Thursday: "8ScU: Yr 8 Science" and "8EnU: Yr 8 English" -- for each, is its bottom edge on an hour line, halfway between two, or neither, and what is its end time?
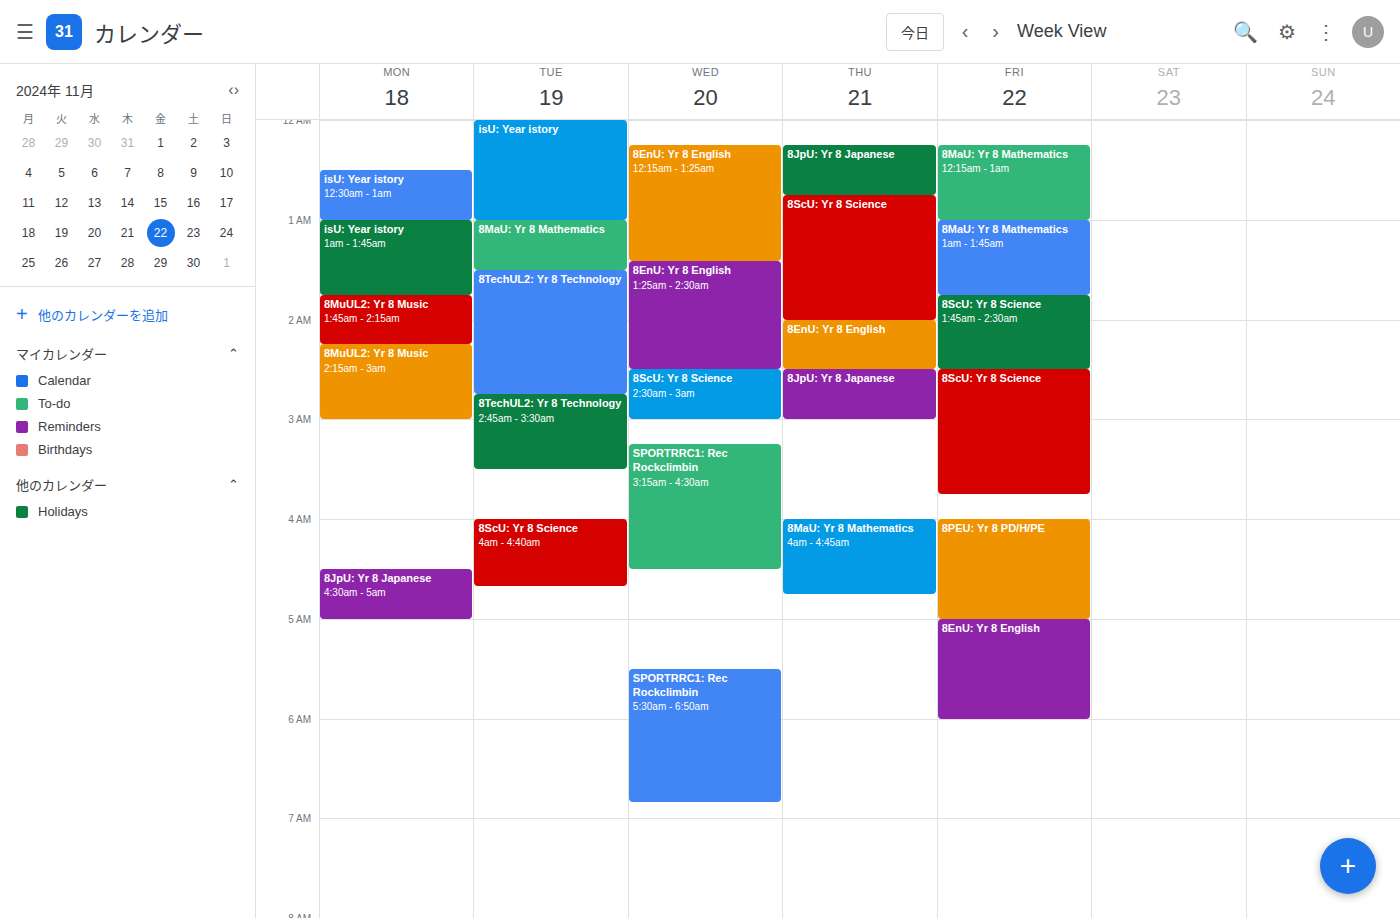
"8ScU: Yr 8 Science": 2:00 AM, exactly on the 2 AM line. "8EnU: Yr 8 English": 2:30 AM, halfway between the 2 AM and 3 AM lines.